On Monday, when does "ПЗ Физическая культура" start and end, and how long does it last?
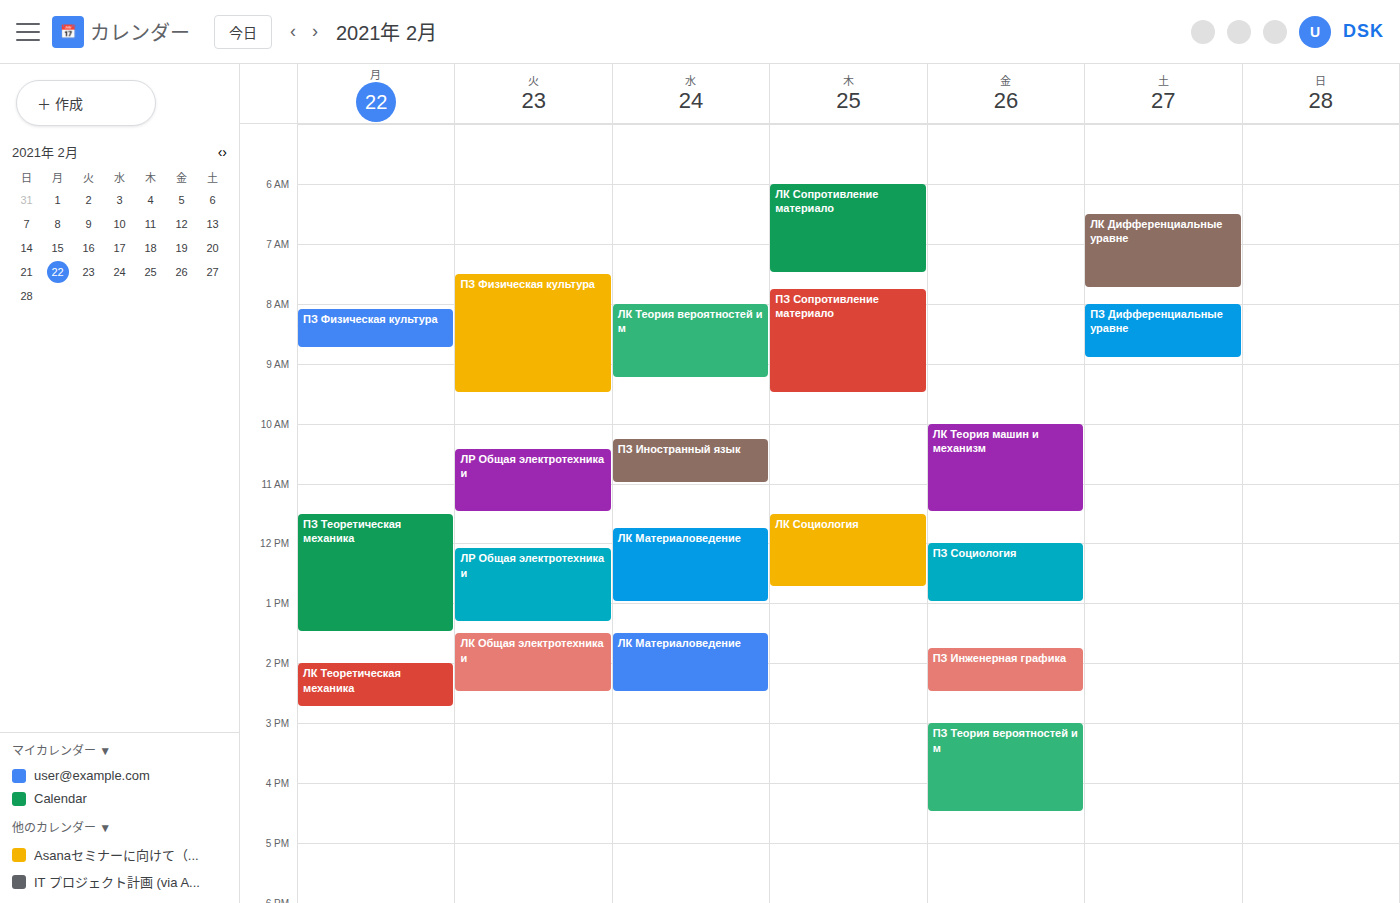
8:05 AM to 8:45 AM, 40 minutes